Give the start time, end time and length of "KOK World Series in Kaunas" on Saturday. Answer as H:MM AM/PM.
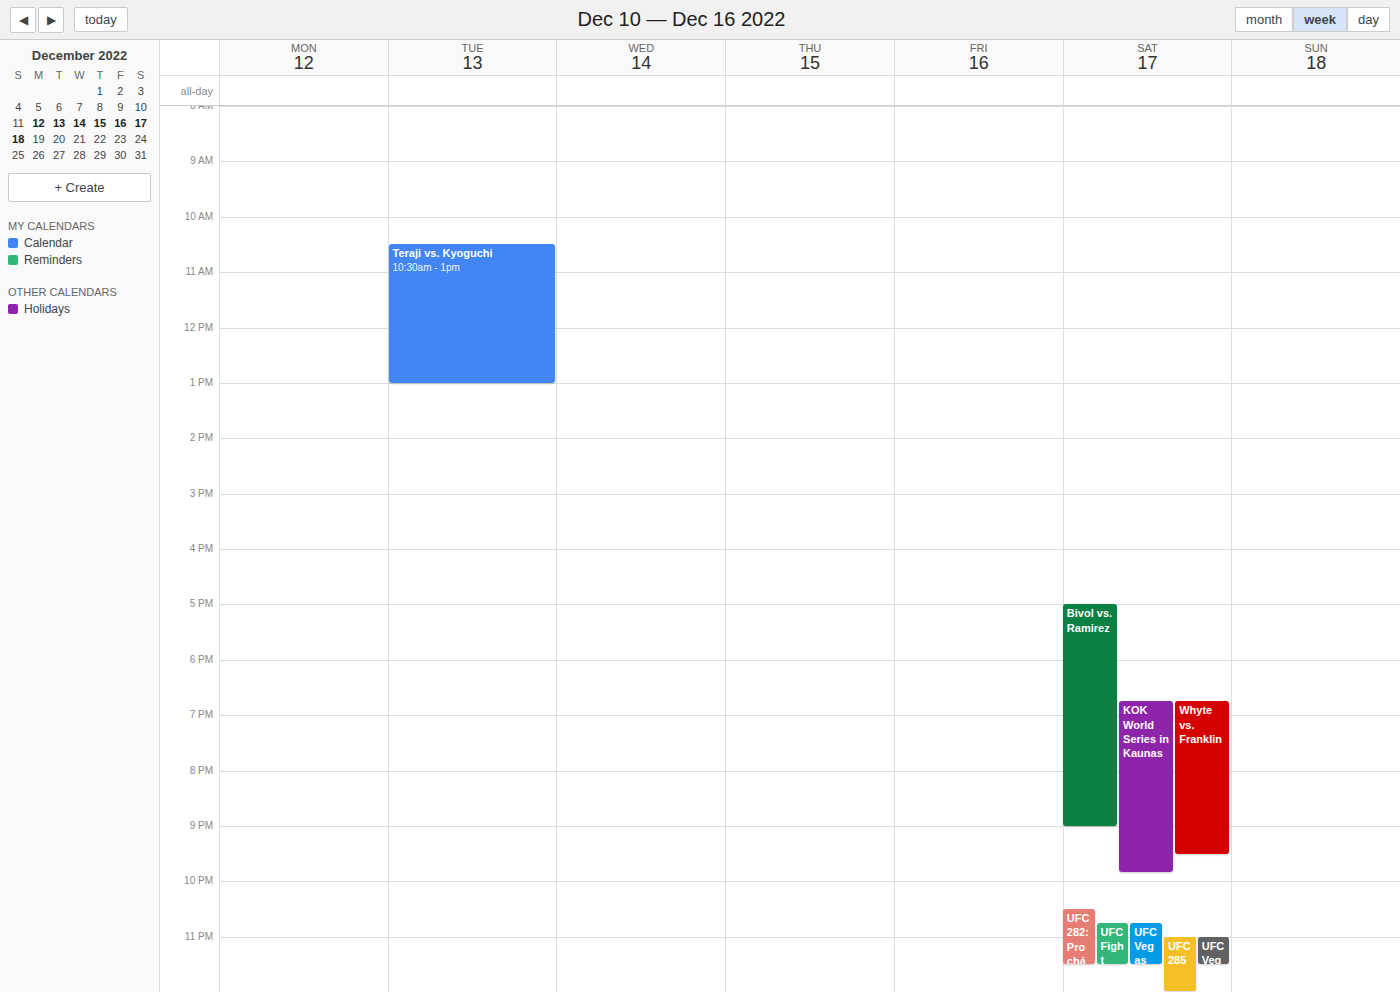
6:45 PM to 9:50 PM, 3 hours 5 minutes